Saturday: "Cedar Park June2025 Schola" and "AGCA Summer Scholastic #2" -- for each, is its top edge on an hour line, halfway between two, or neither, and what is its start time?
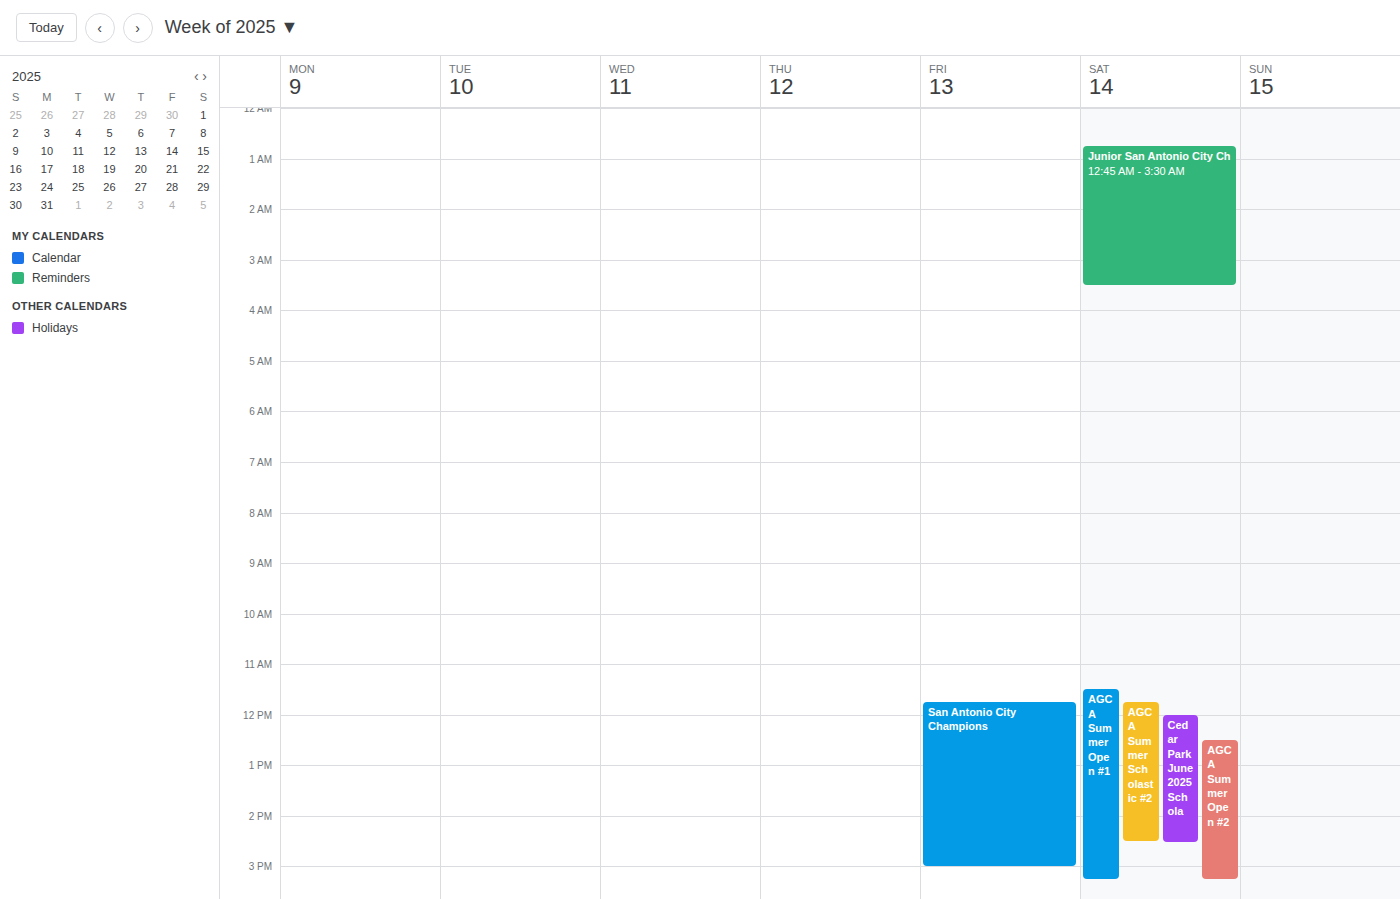
"Cedar Park June2025 Schola": 12:00 PM, exactly on the 12 PM line. "AGCA Summer Scholastic #2": 11:45 AM, neither: three quarters of the way from the 11 AM line to the 12 PM line.